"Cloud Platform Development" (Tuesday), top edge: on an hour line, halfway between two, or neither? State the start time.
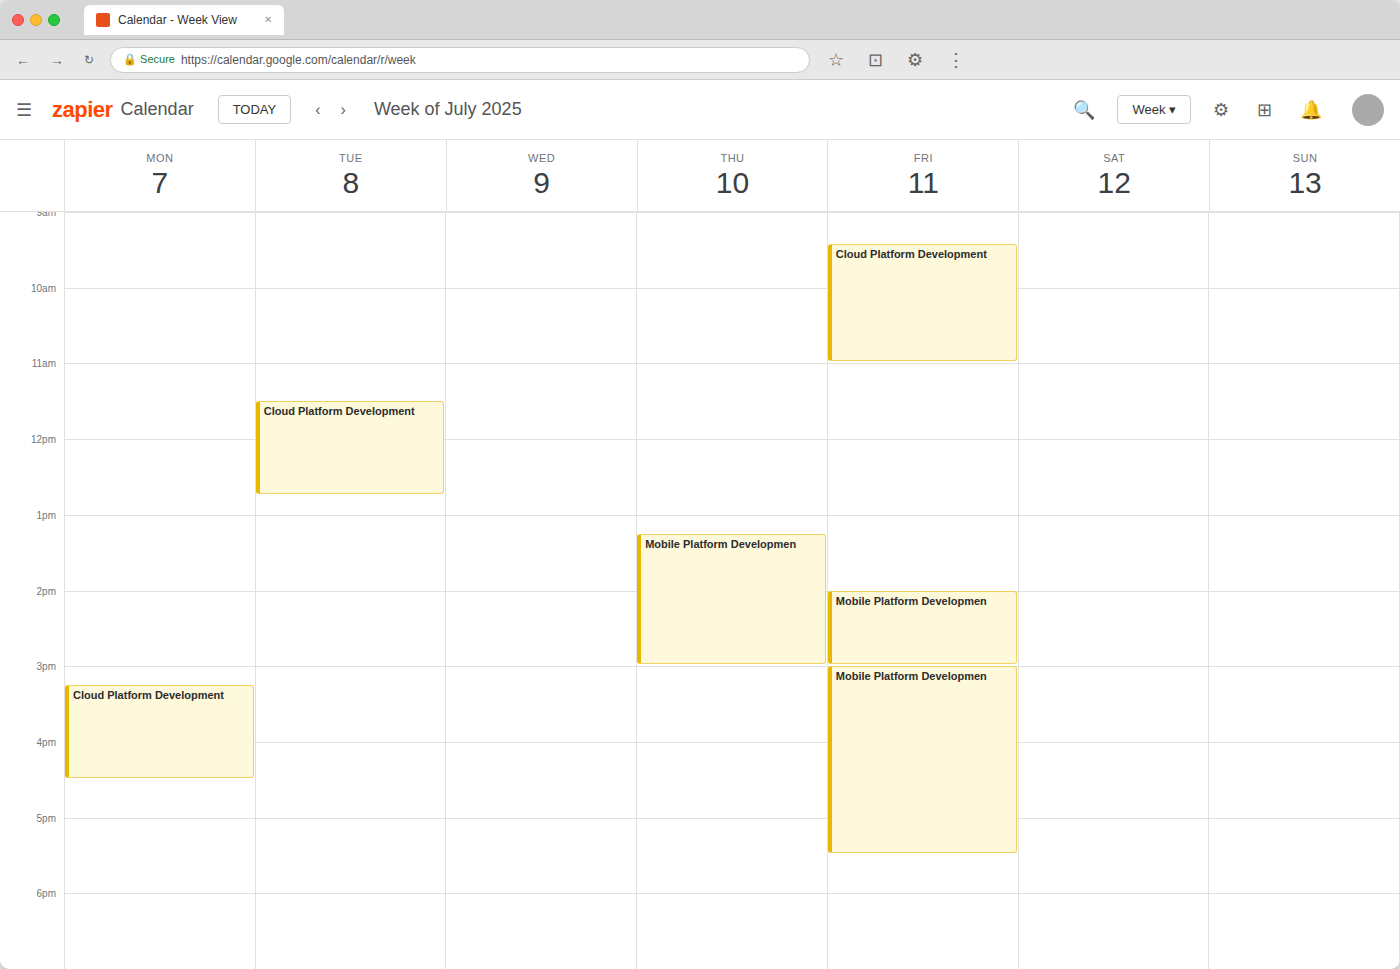
11:30 AM -- halfway between the 11 AM and 12 PM lines.